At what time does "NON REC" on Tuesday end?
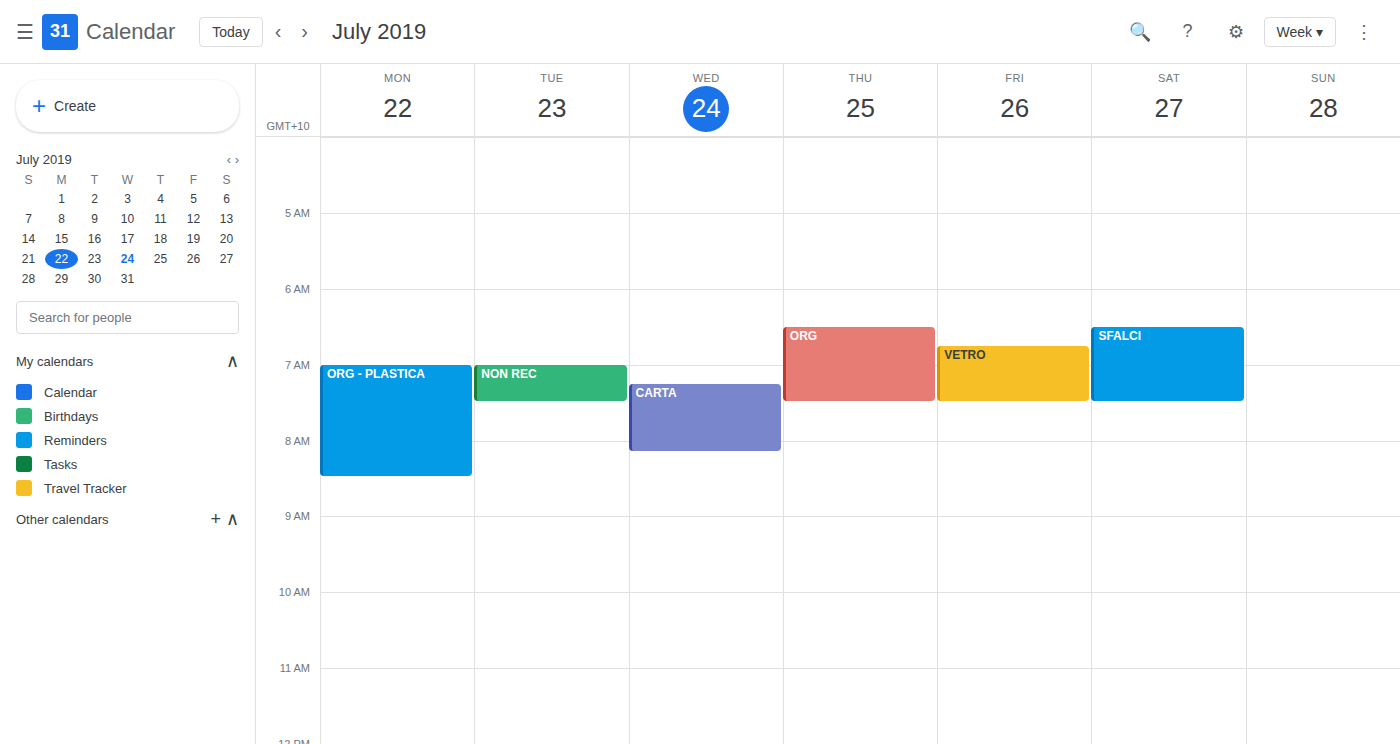
7:30 AM